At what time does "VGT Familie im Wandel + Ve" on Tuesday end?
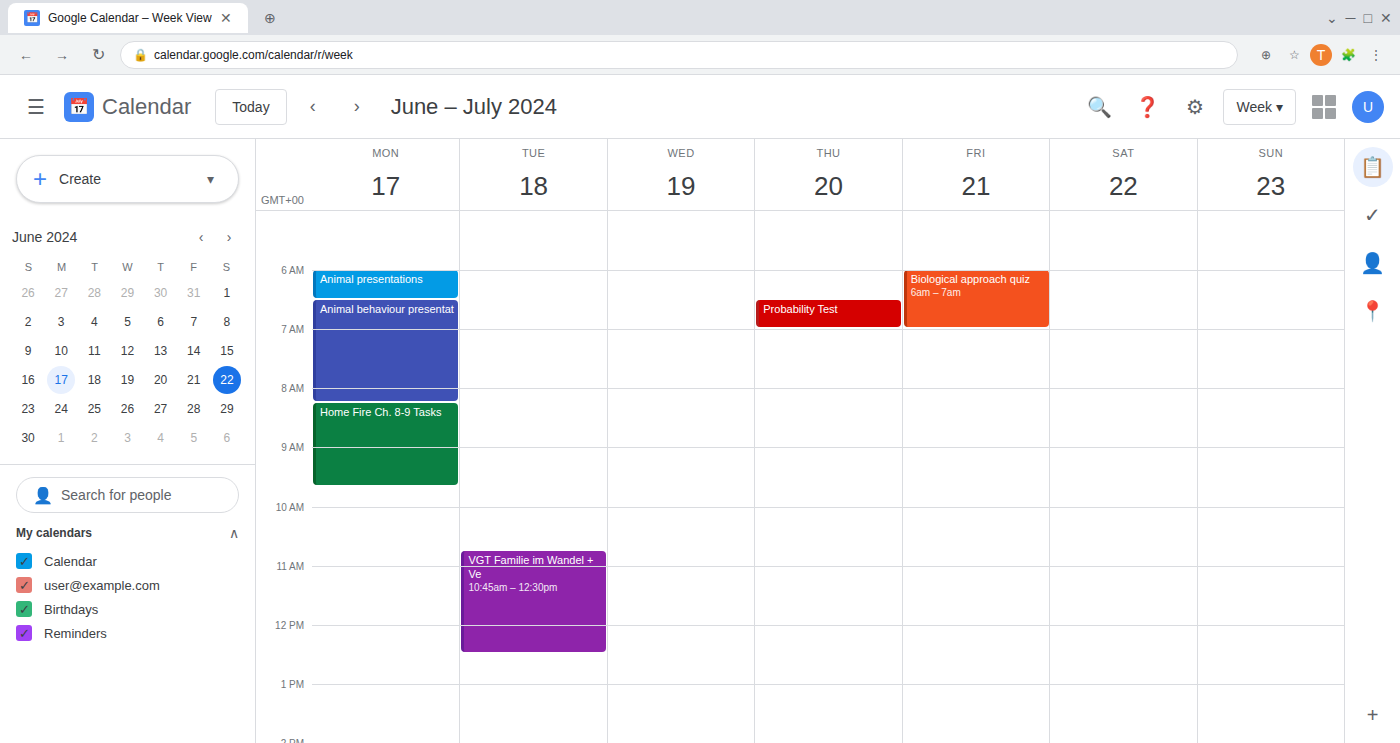
12:30 PM